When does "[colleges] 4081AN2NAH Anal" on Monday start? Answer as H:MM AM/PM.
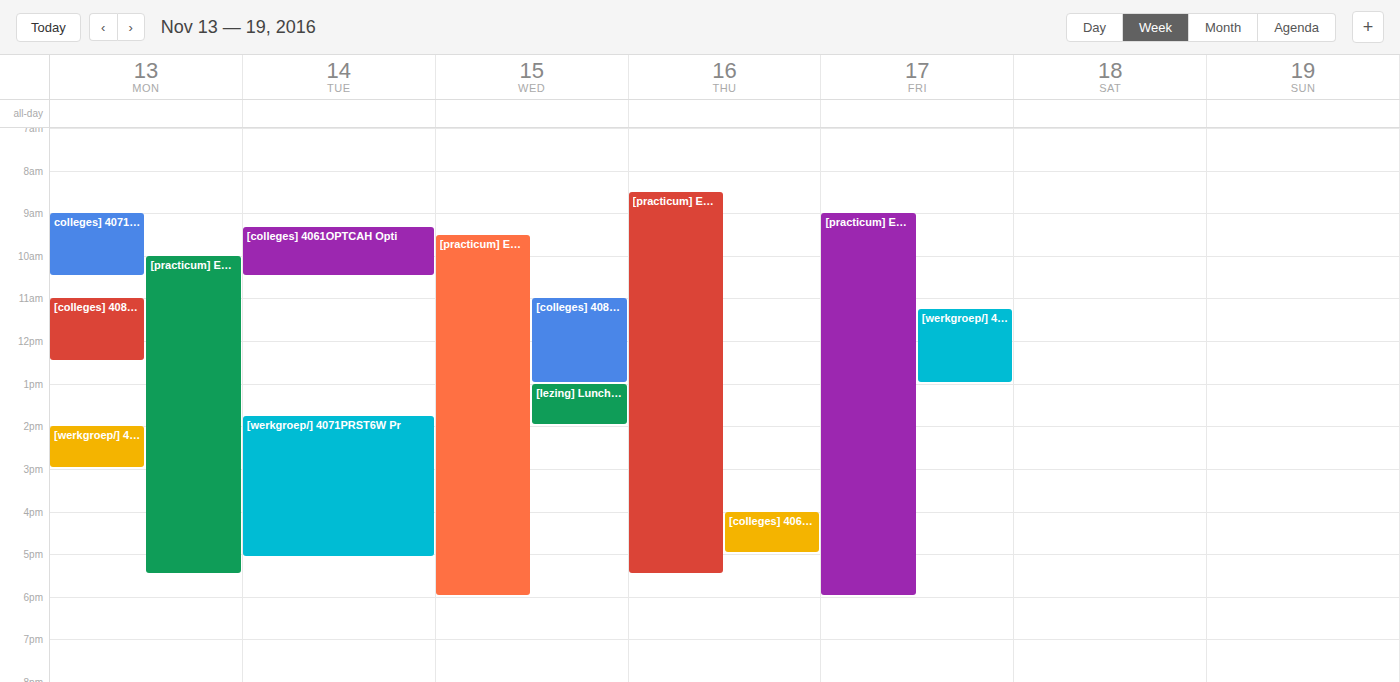
11:00 AM